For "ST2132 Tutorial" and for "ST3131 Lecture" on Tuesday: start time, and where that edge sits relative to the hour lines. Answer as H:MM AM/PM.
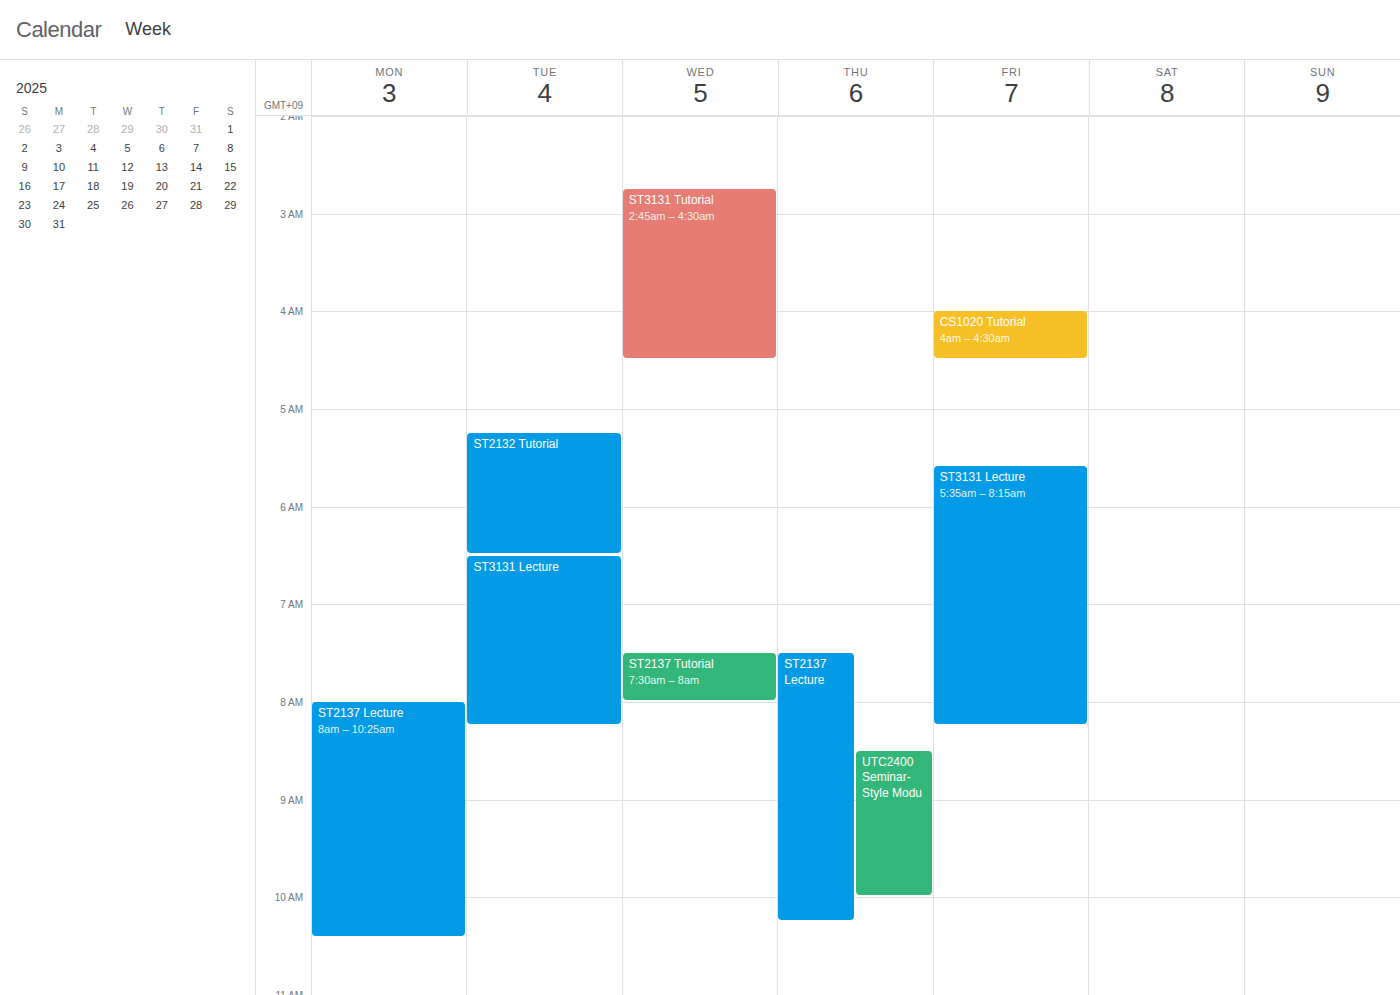
"ST2132 Tutorial": 5:15 AM, neither: a quarter of the way from the 5 AM line to the 6 AM line. "ST3131 Lecture": 6:30 AM, halfway between the 6 AM and 7 AM lines.